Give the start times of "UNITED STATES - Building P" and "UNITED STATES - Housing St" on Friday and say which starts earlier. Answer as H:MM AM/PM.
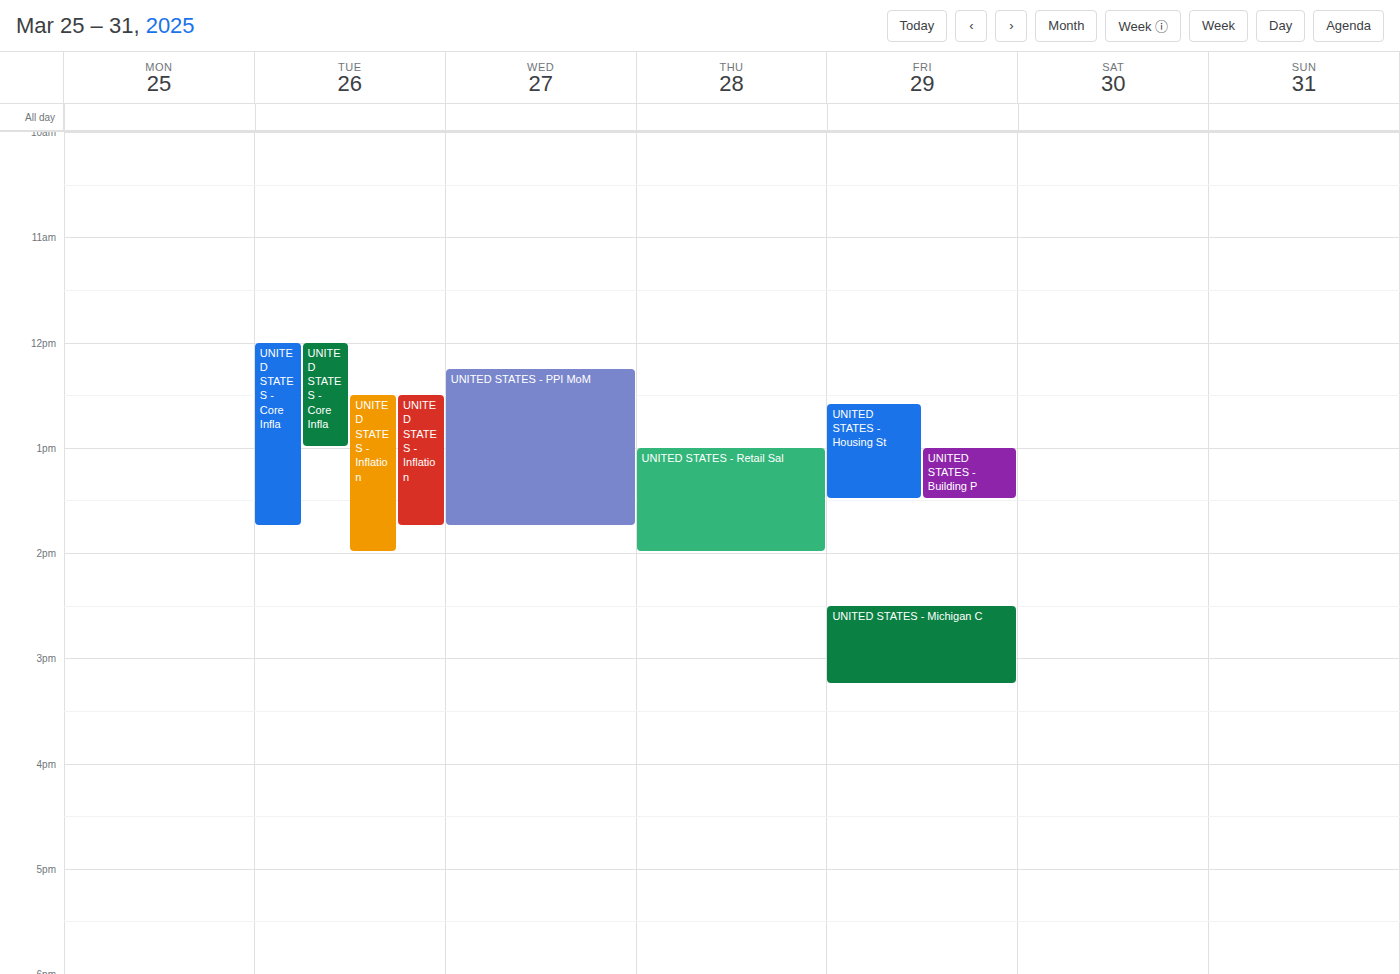
"UNITED STATES - Housing St" 12:35 PM; "UNITED STATES - Building P" 1:00 PM.